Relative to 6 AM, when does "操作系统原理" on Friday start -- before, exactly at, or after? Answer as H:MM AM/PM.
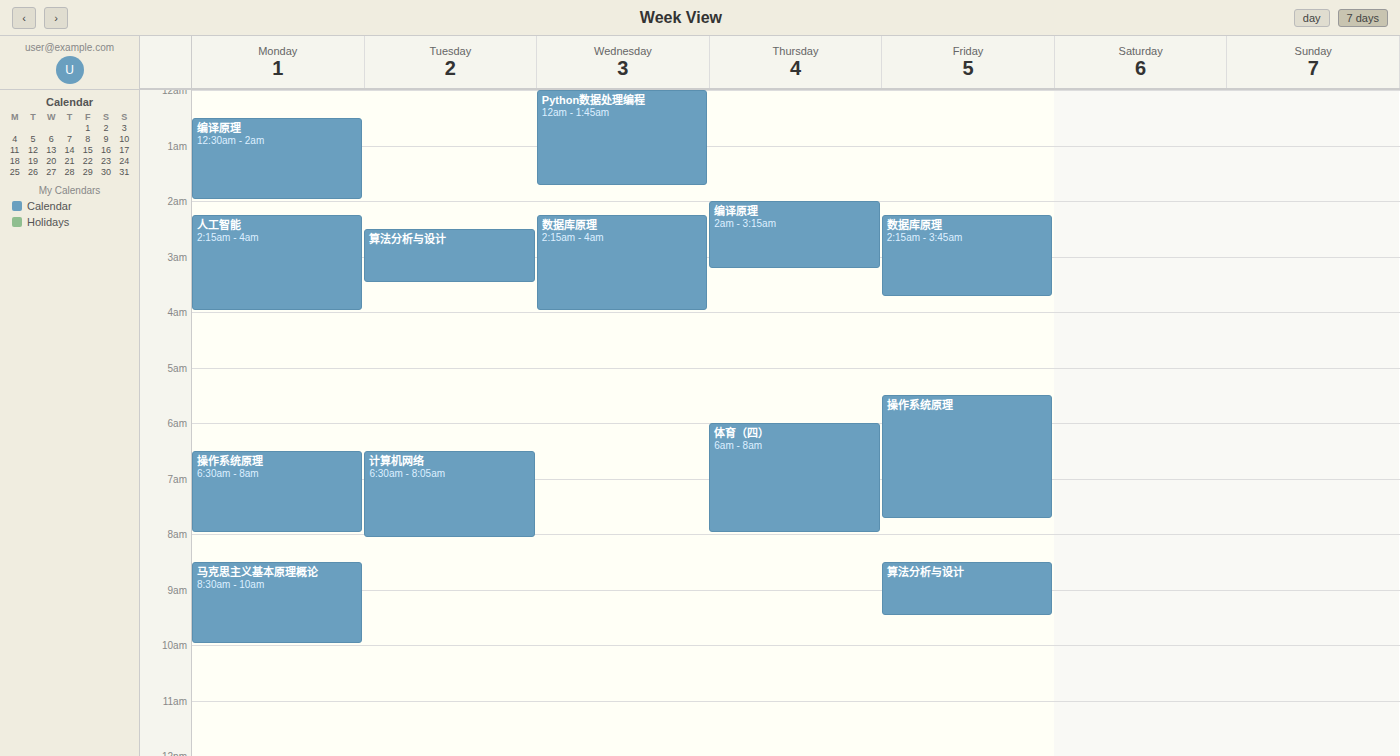
5:30 AM -- before 6 AM, 30 minutes above the 6 AM line.